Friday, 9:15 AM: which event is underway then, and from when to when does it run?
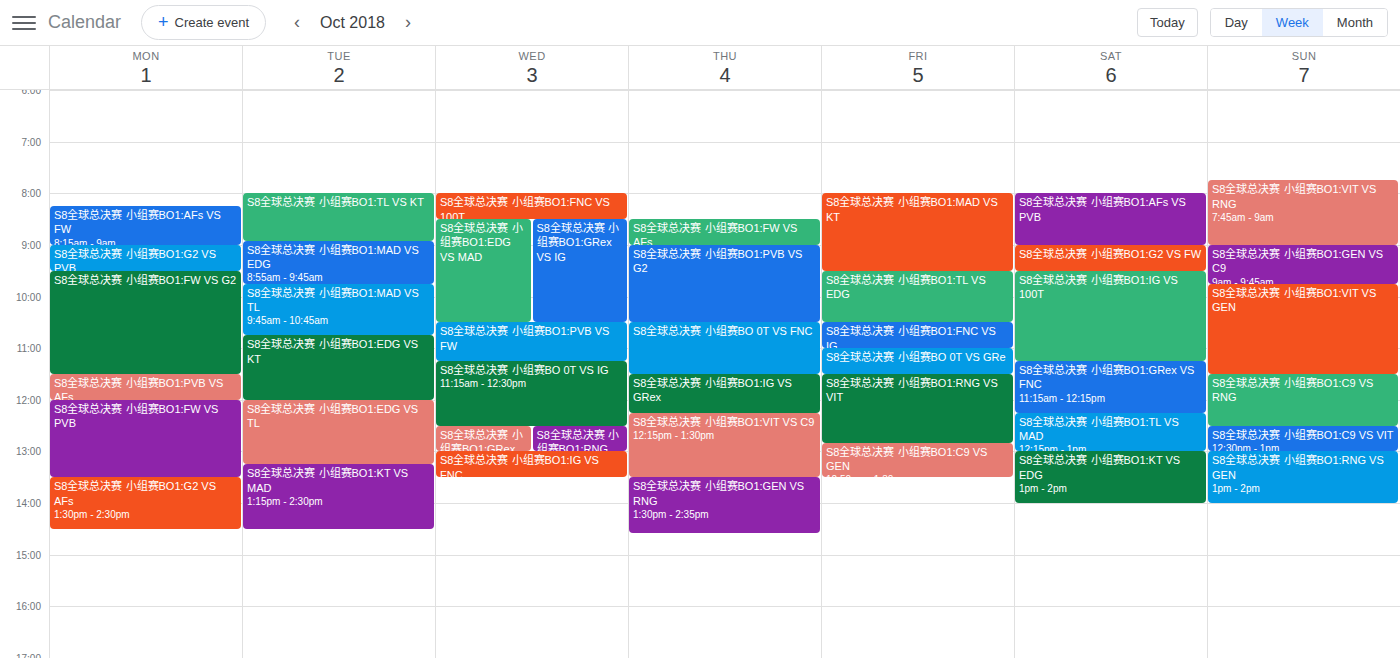
"S8全球总决赛 小组赛BO1:MAD VS KT", 8:00 AM to 9:30 AM